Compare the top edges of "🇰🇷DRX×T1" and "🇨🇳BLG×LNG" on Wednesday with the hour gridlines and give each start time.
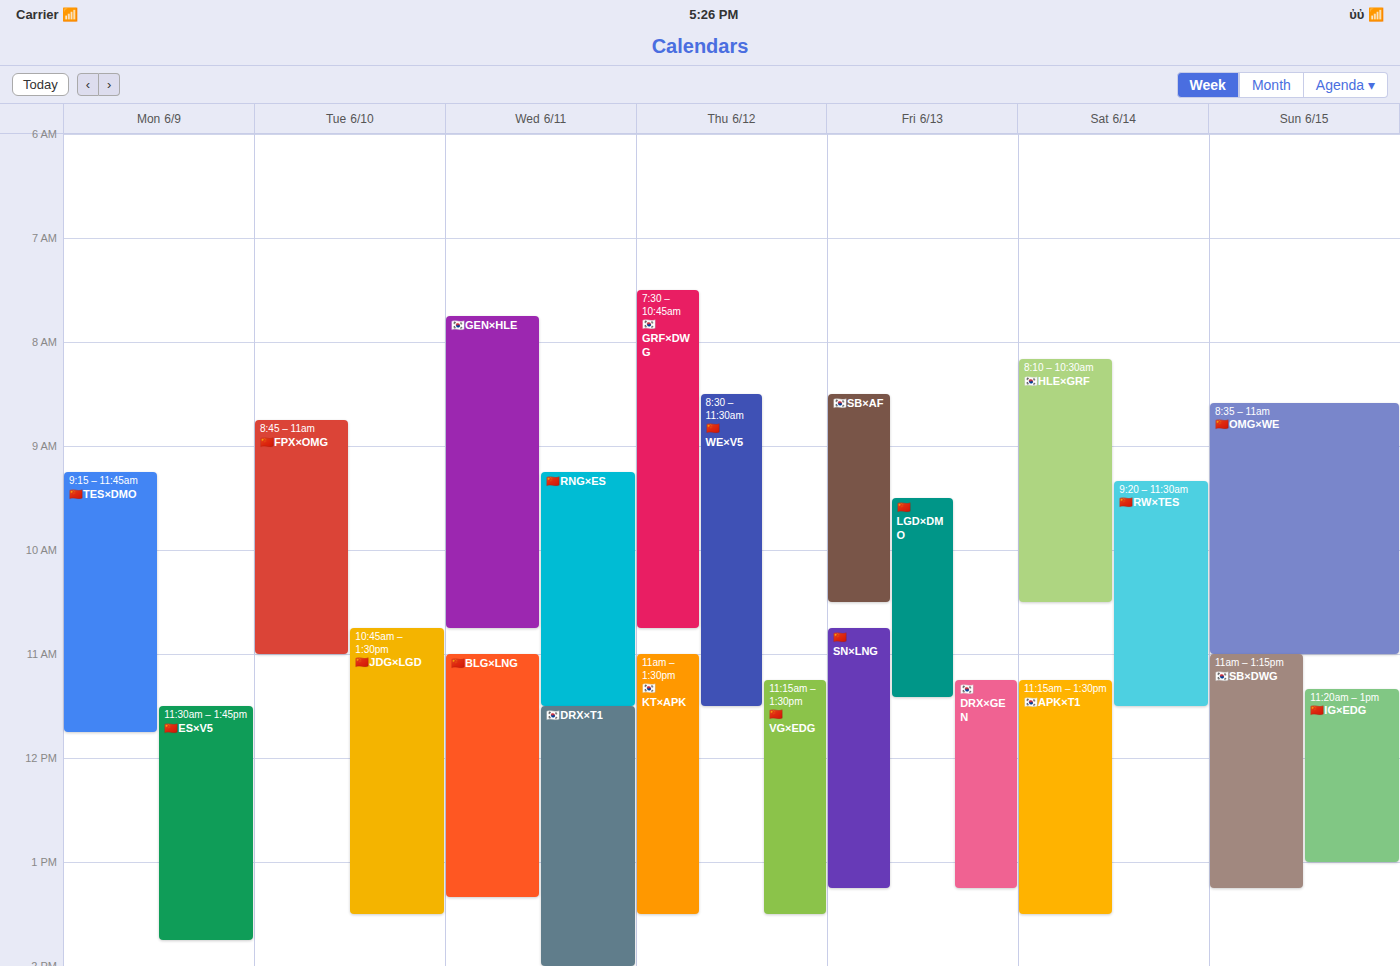
"🇰🇷DRX×T1": 11:30 AM, halfway between the 11 AM and 12 PM lines. "🇨🇳BLG×LNG": 11:00 AM, exactly on the 11 AM line.